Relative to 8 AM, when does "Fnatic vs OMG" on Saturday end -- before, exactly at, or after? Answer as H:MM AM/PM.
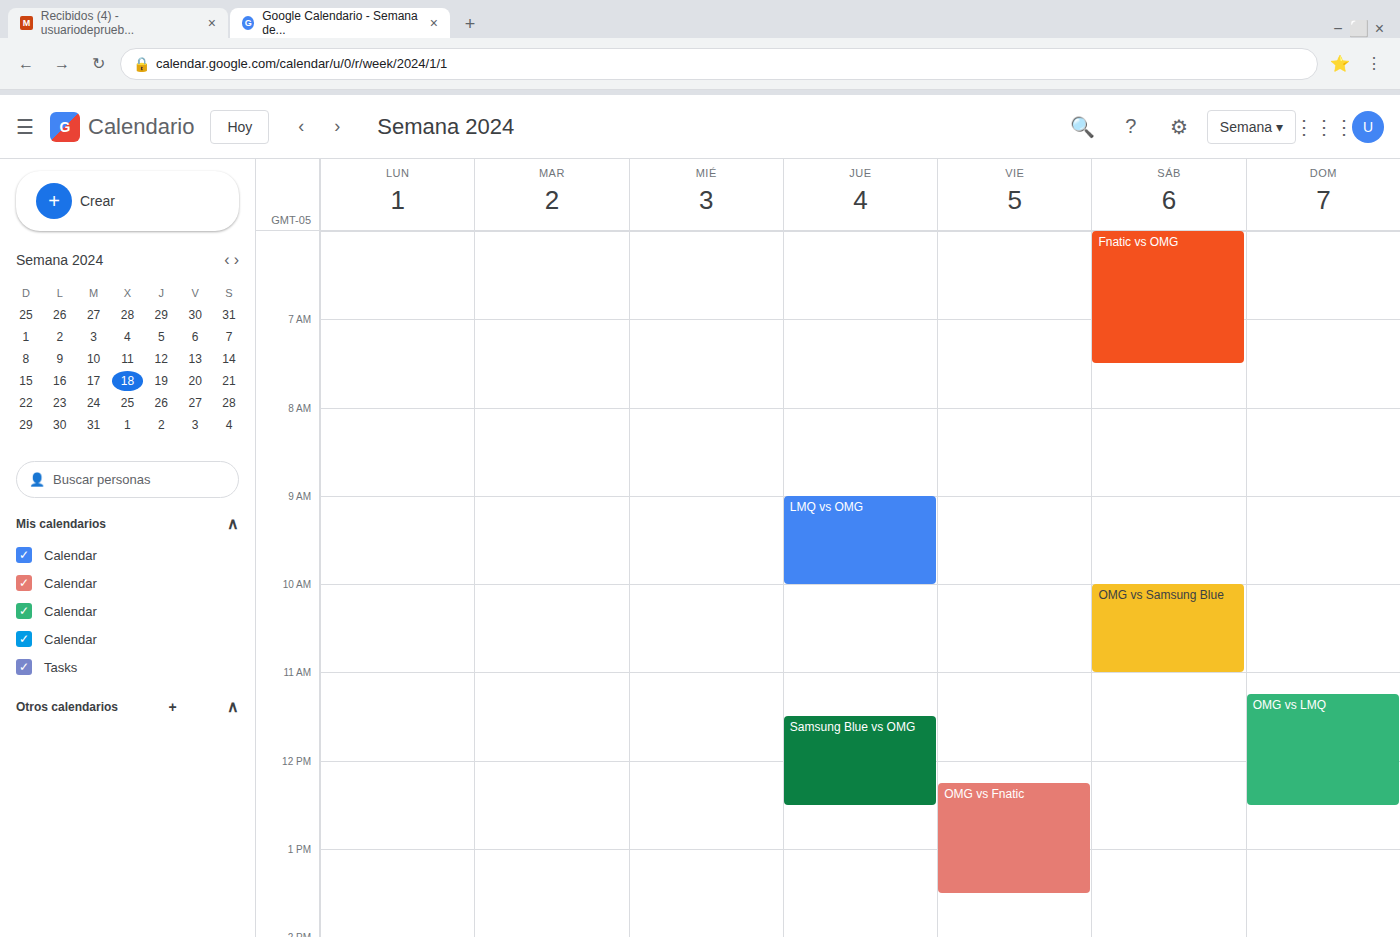
7:30 AM -- before 8 AM, 30 minutes above the 8 AM line.